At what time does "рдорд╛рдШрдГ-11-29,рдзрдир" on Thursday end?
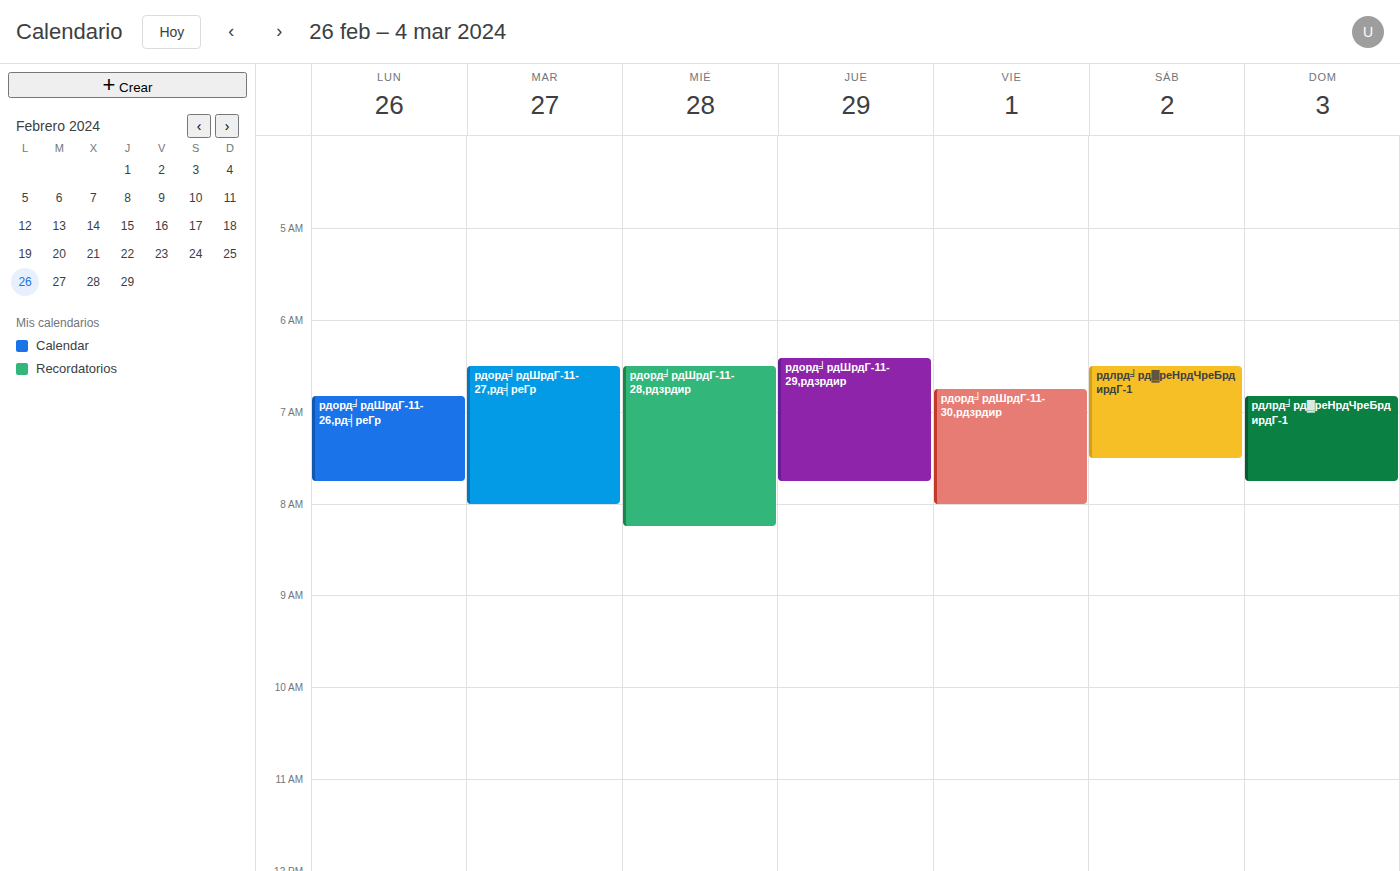
7:45 AM